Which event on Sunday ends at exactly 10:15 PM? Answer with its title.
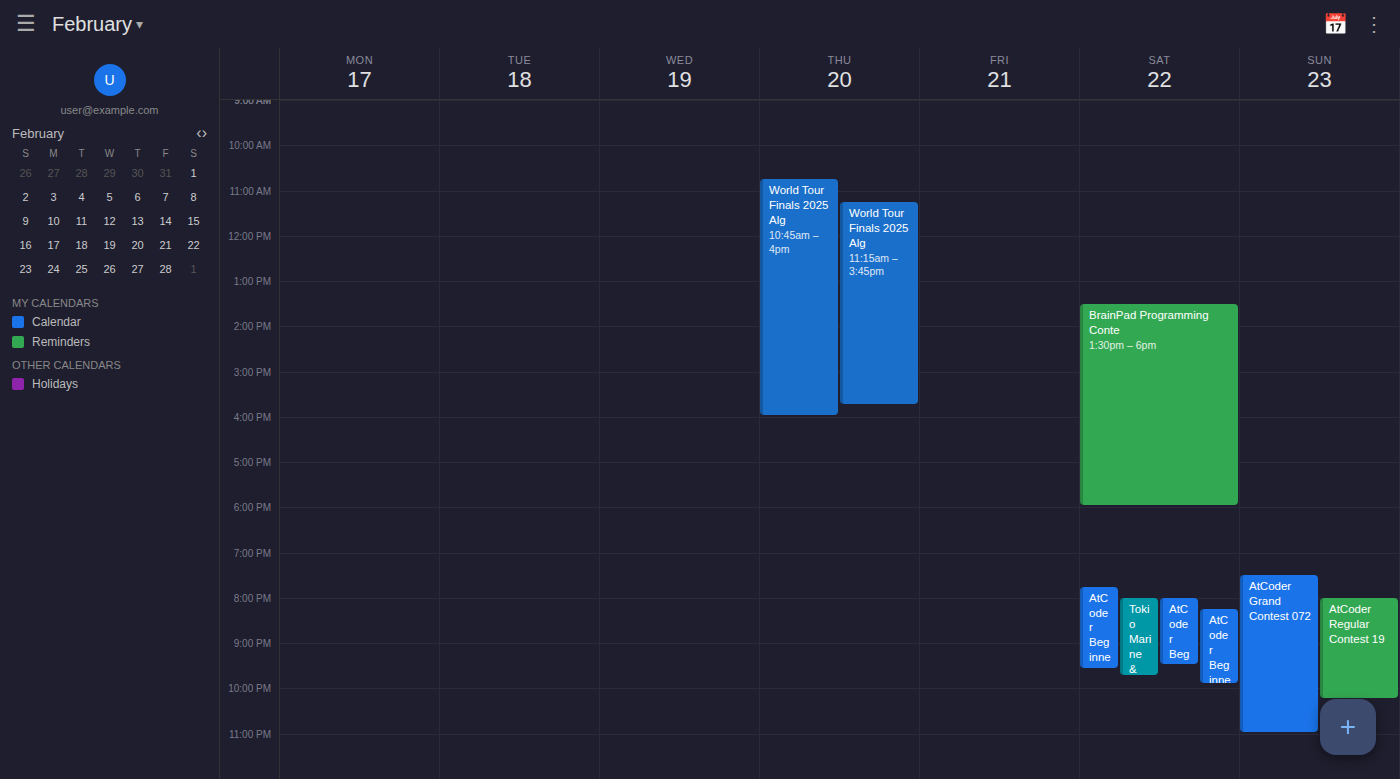
"AtCoder Regular Contest 19"